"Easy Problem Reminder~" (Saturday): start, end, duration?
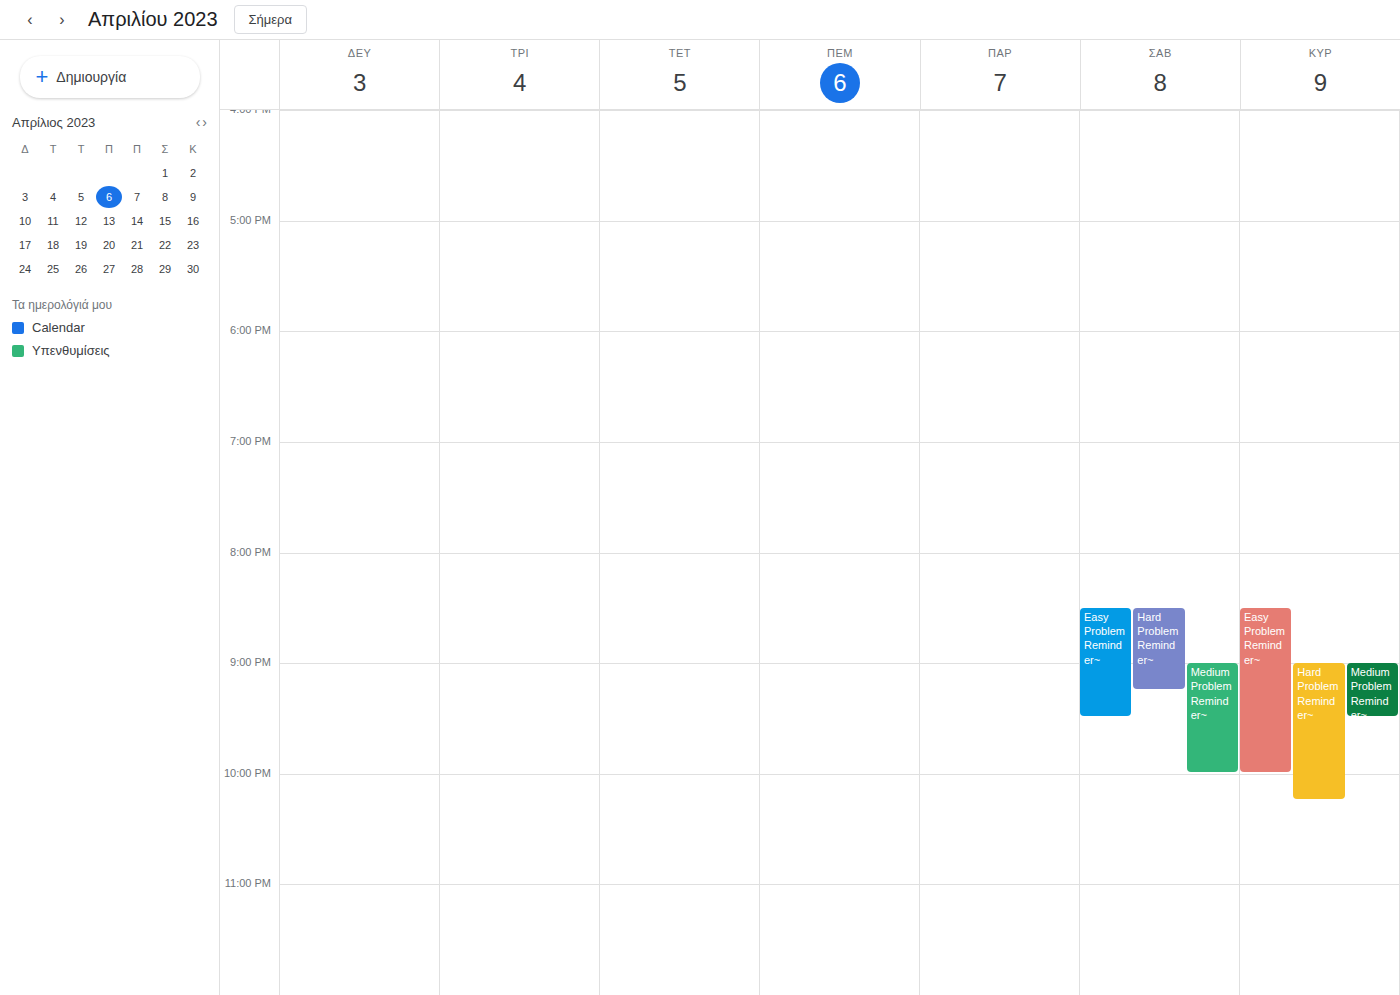
8:30 PM to 9:30 PM, 1 hour